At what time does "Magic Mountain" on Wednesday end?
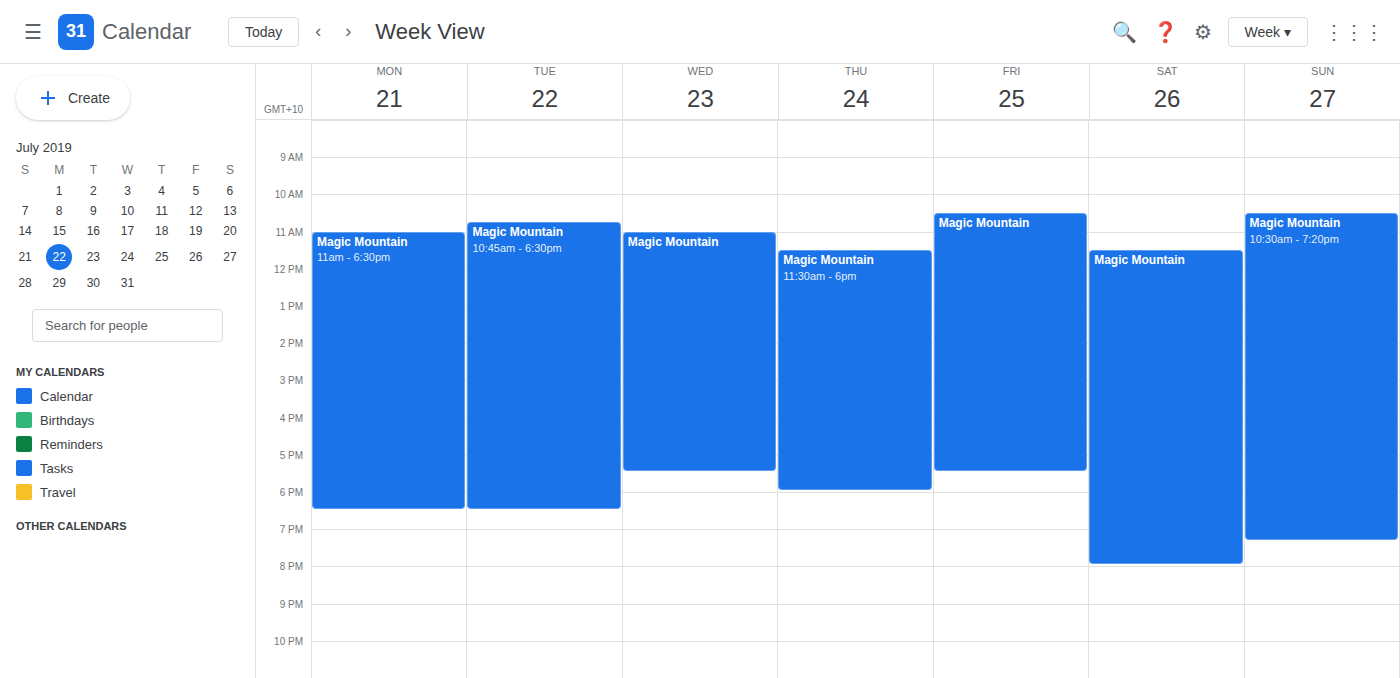
5:30 PM